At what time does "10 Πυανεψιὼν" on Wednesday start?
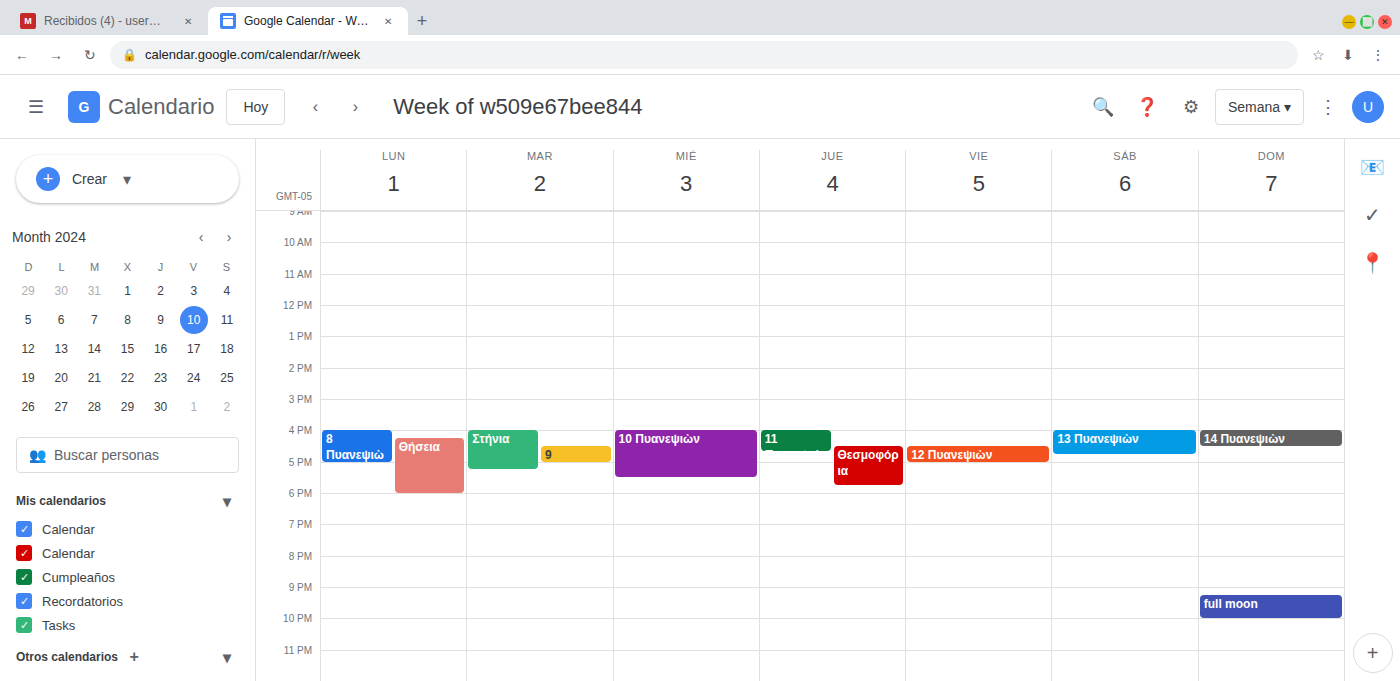
4:00 PM